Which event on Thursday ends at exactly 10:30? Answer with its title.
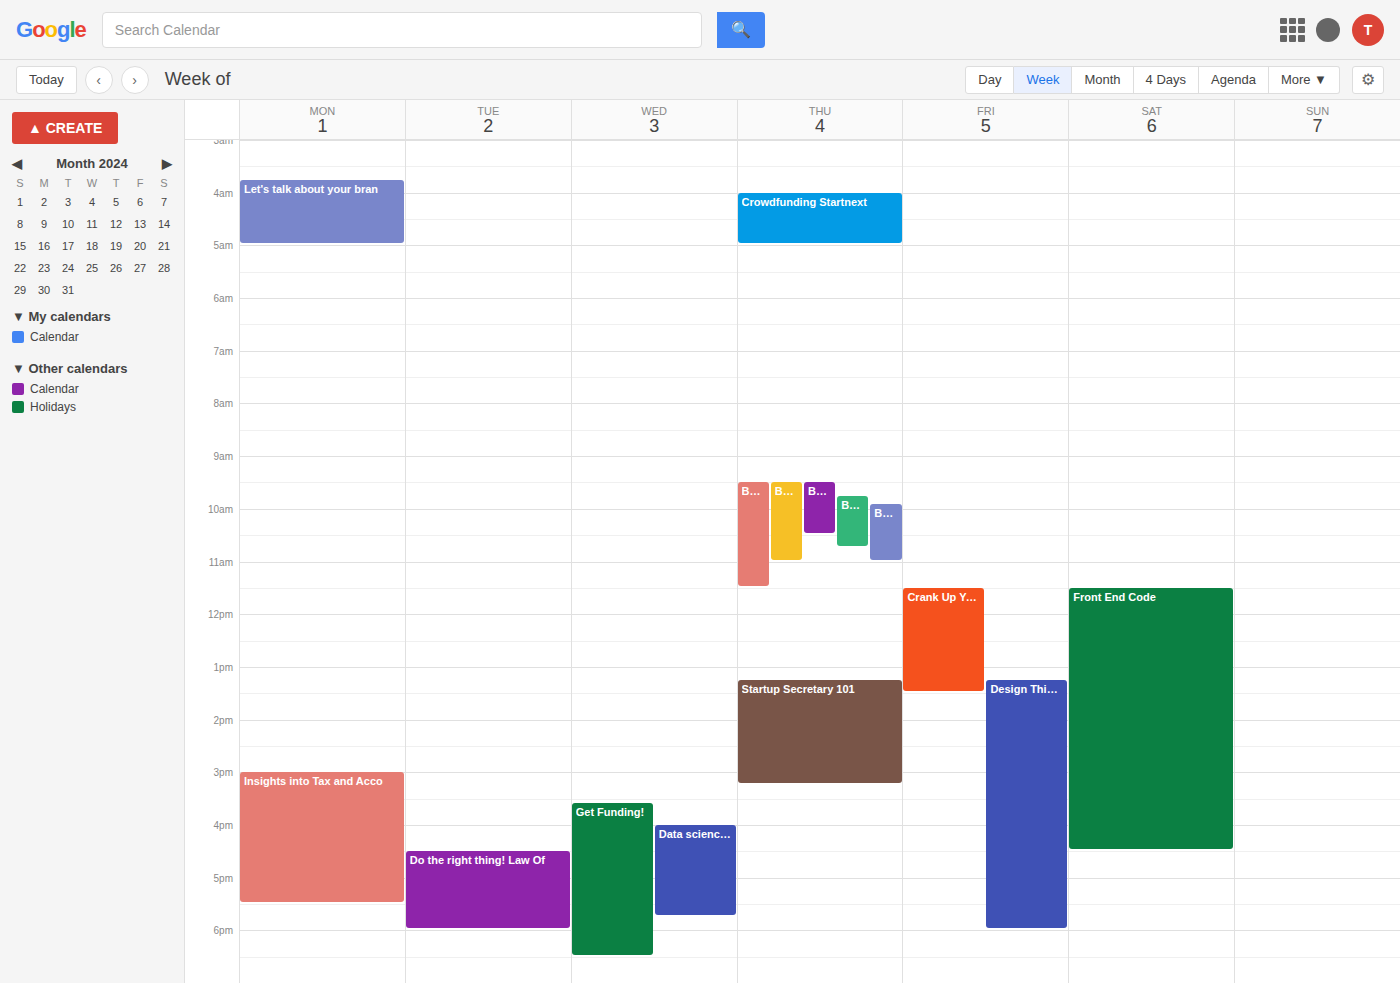
"Betabreakfast with Teacher"